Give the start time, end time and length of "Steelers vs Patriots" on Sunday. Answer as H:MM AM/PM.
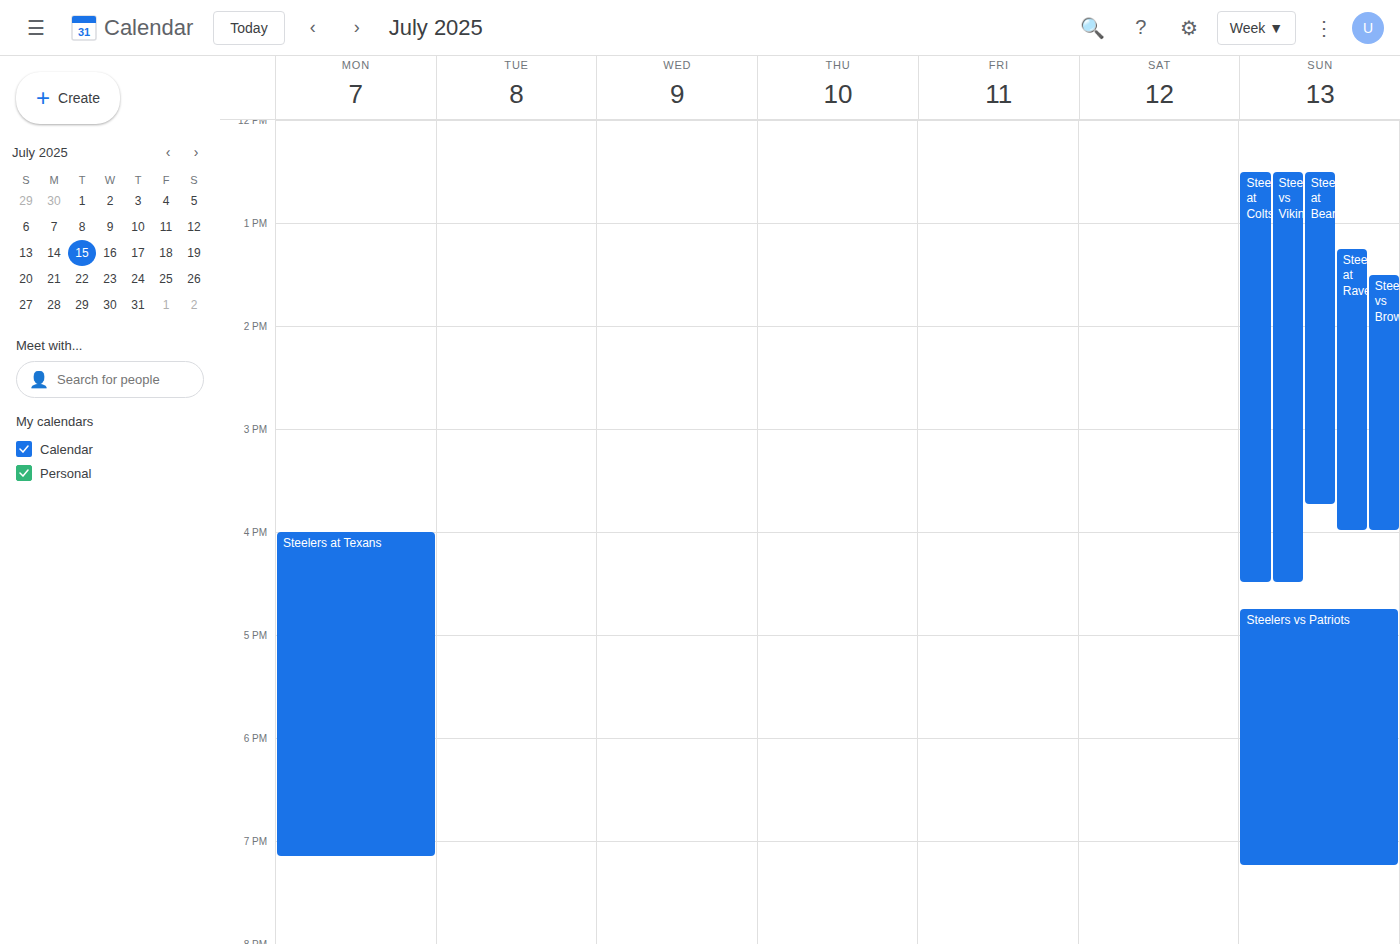
4:45 PM to 7:15 PM, 2 hours 30 minutes